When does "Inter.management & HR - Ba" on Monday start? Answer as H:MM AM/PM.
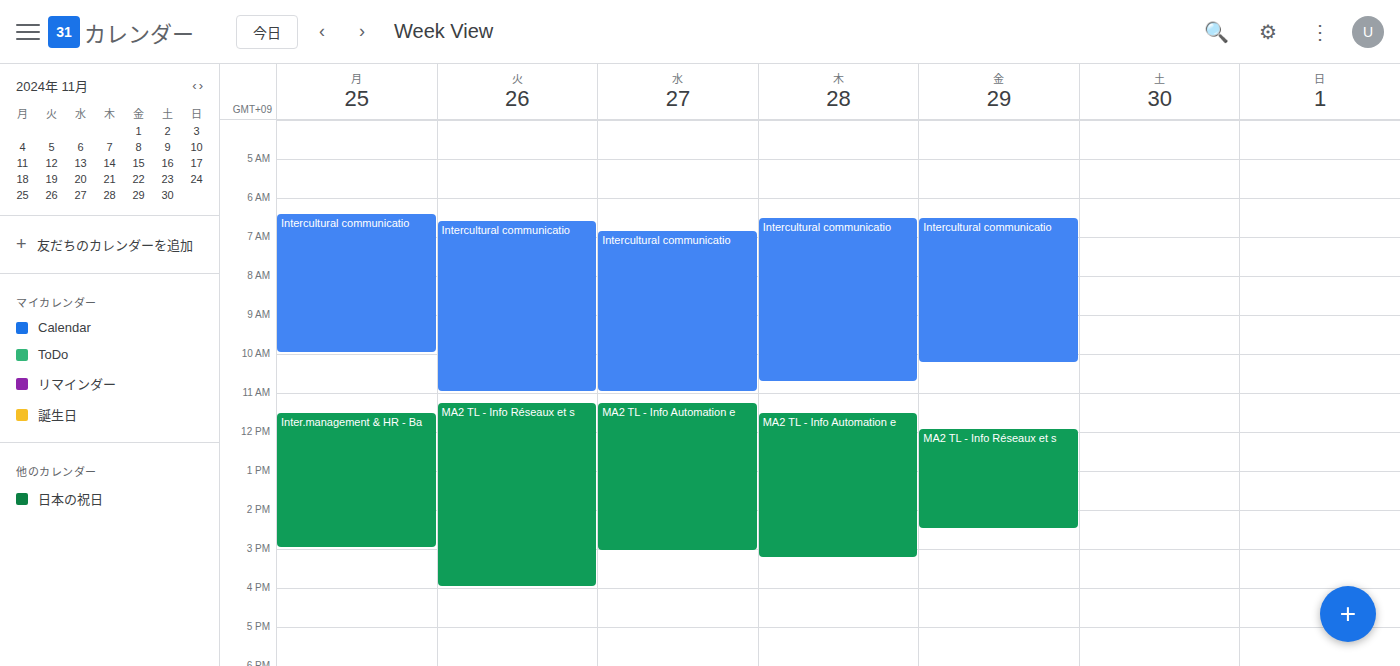
11:30 AM